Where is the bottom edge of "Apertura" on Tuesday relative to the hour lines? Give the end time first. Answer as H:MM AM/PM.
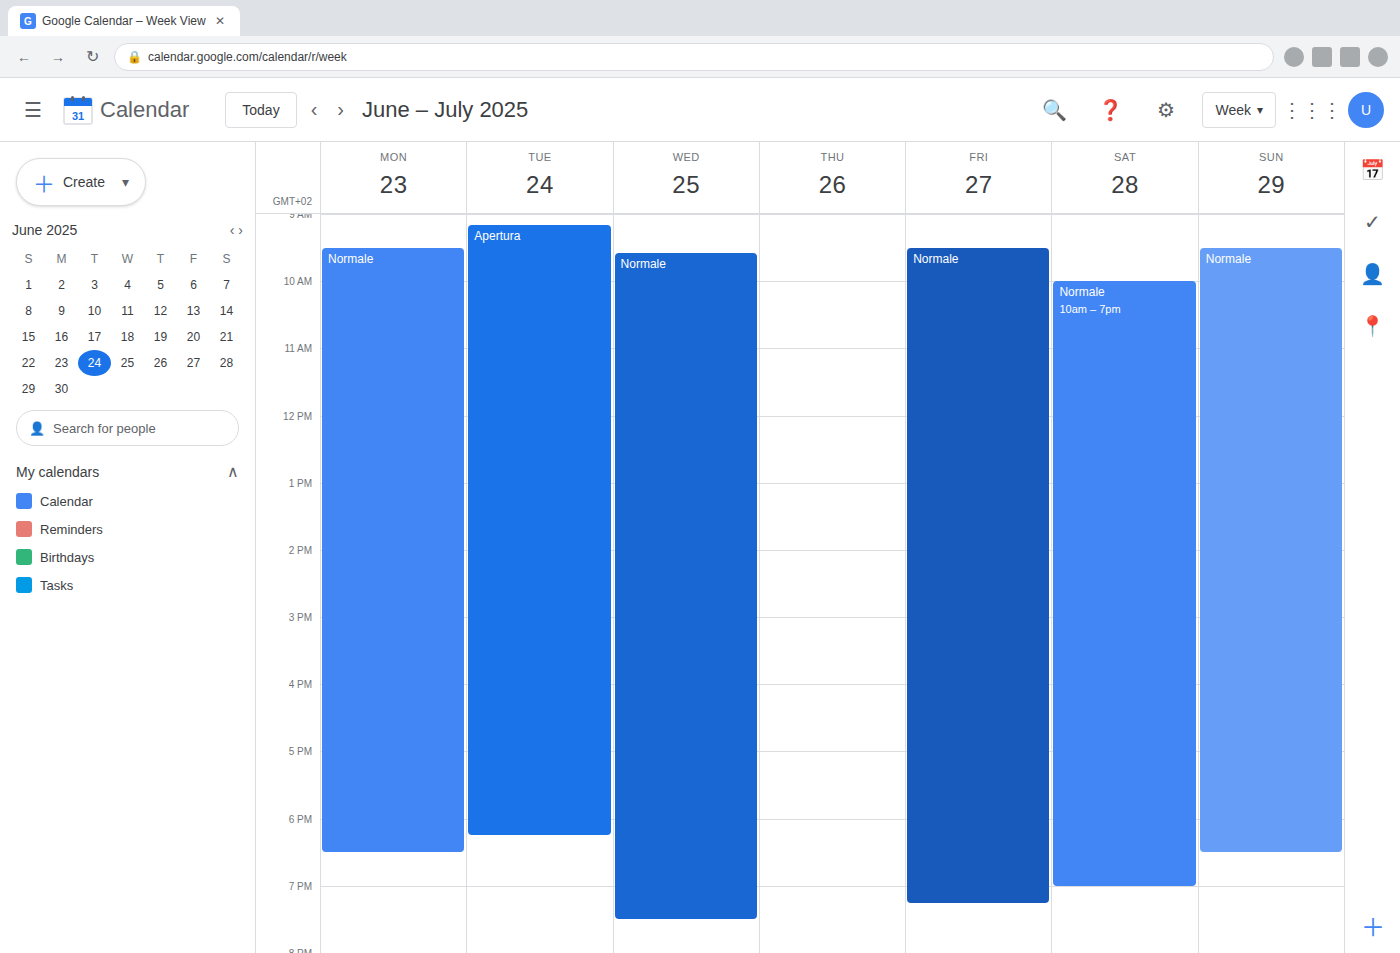
6:15 PM -- neither: a quarter of the way from the 6 PM line to the 7 PM line.